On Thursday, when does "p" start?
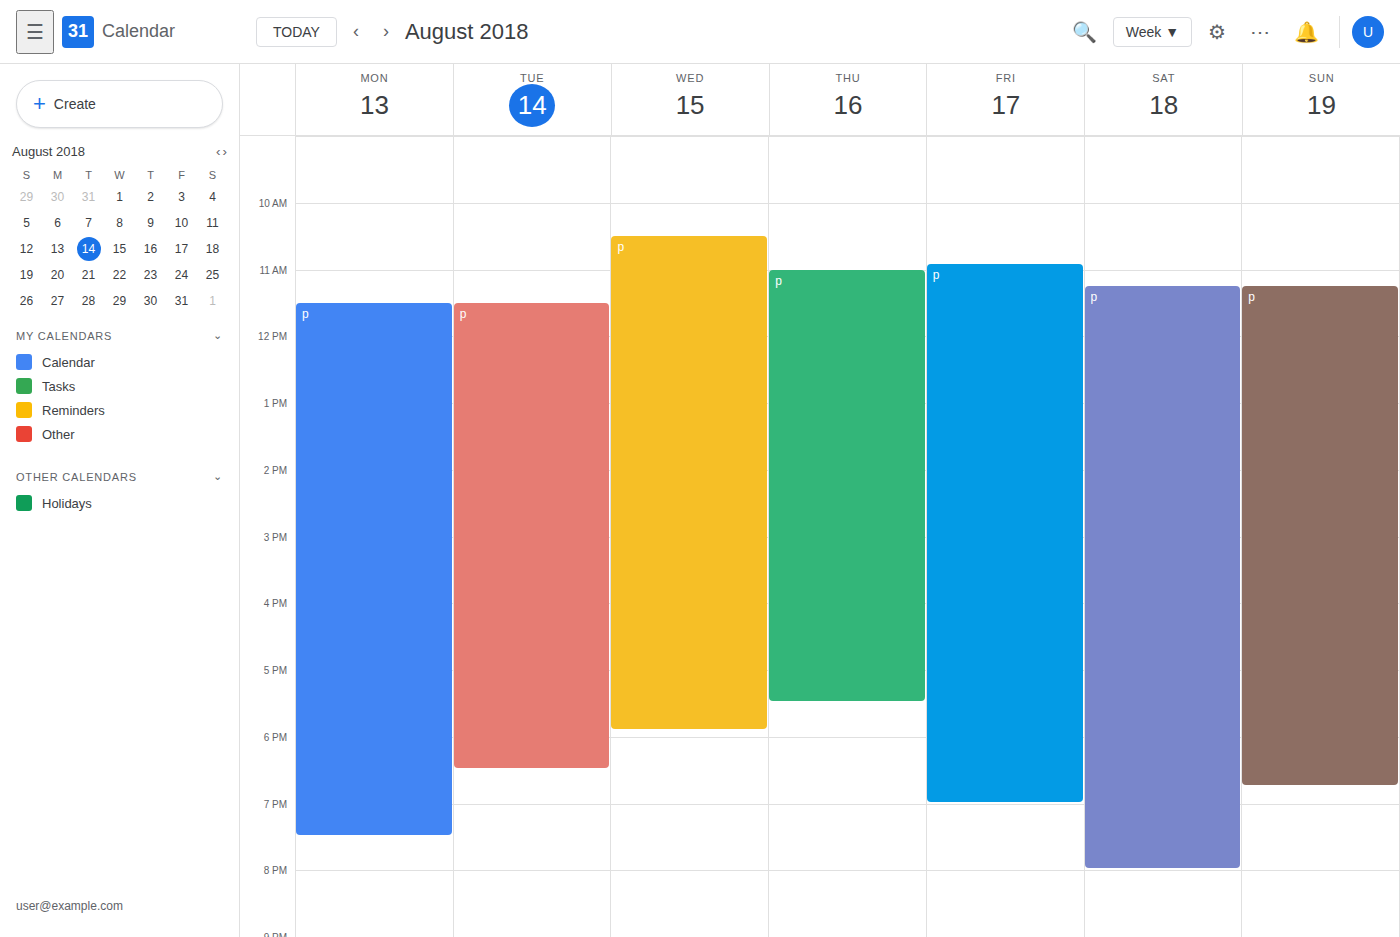
11:00 AM